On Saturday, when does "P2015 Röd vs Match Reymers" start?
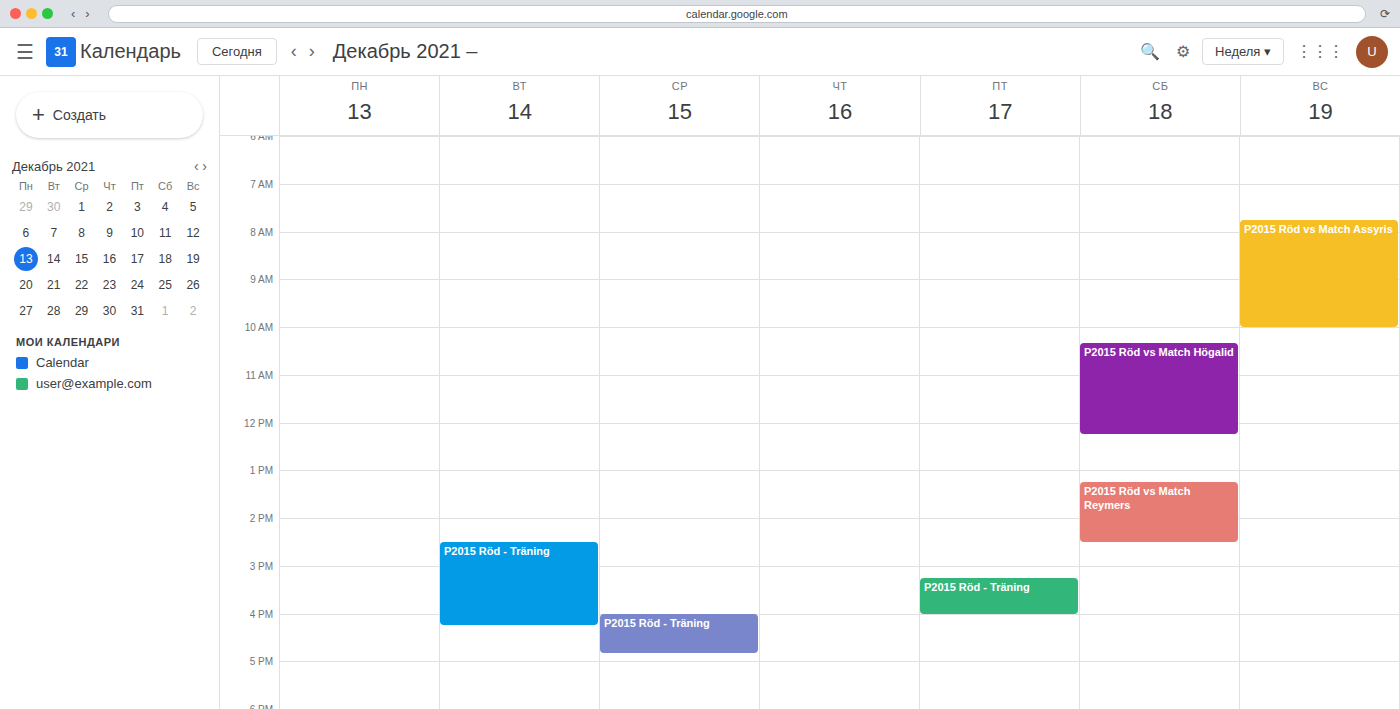
1:15 PM